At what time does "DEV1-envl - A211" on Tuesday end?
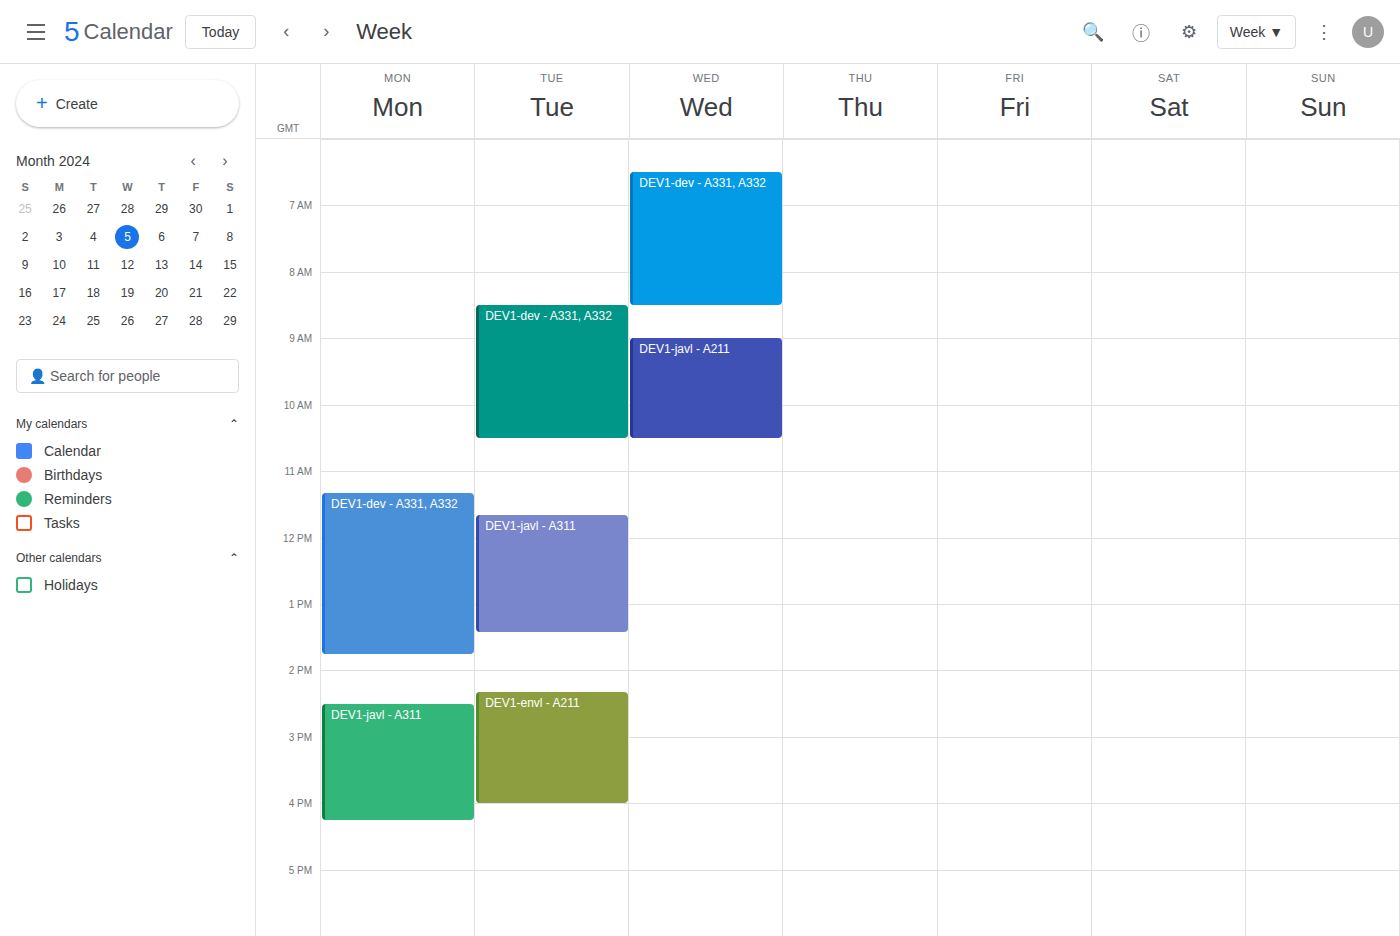
4:00 PM